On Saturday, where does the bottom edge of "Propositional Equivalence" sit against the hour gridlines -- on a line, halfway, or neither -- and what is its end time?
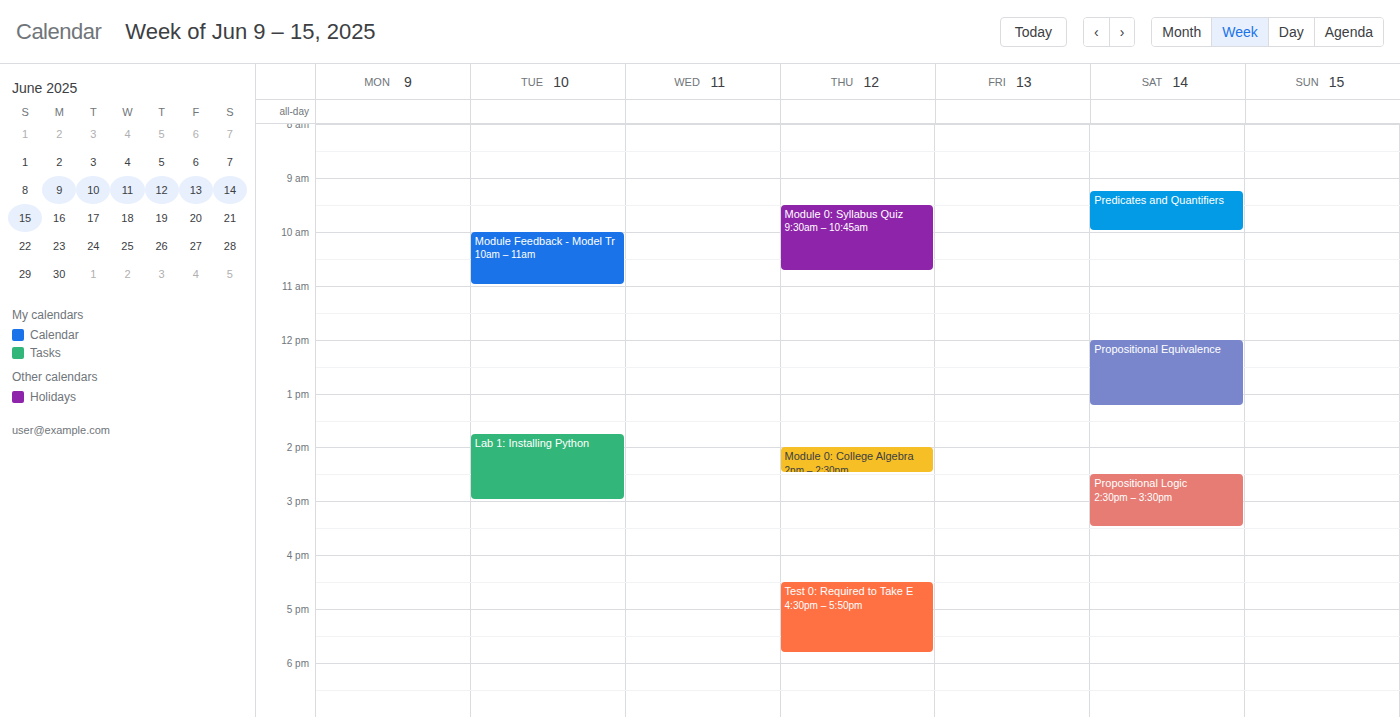
13:15 -- neither: a quarter of the way from the 13:00 line to the 14:00 line.